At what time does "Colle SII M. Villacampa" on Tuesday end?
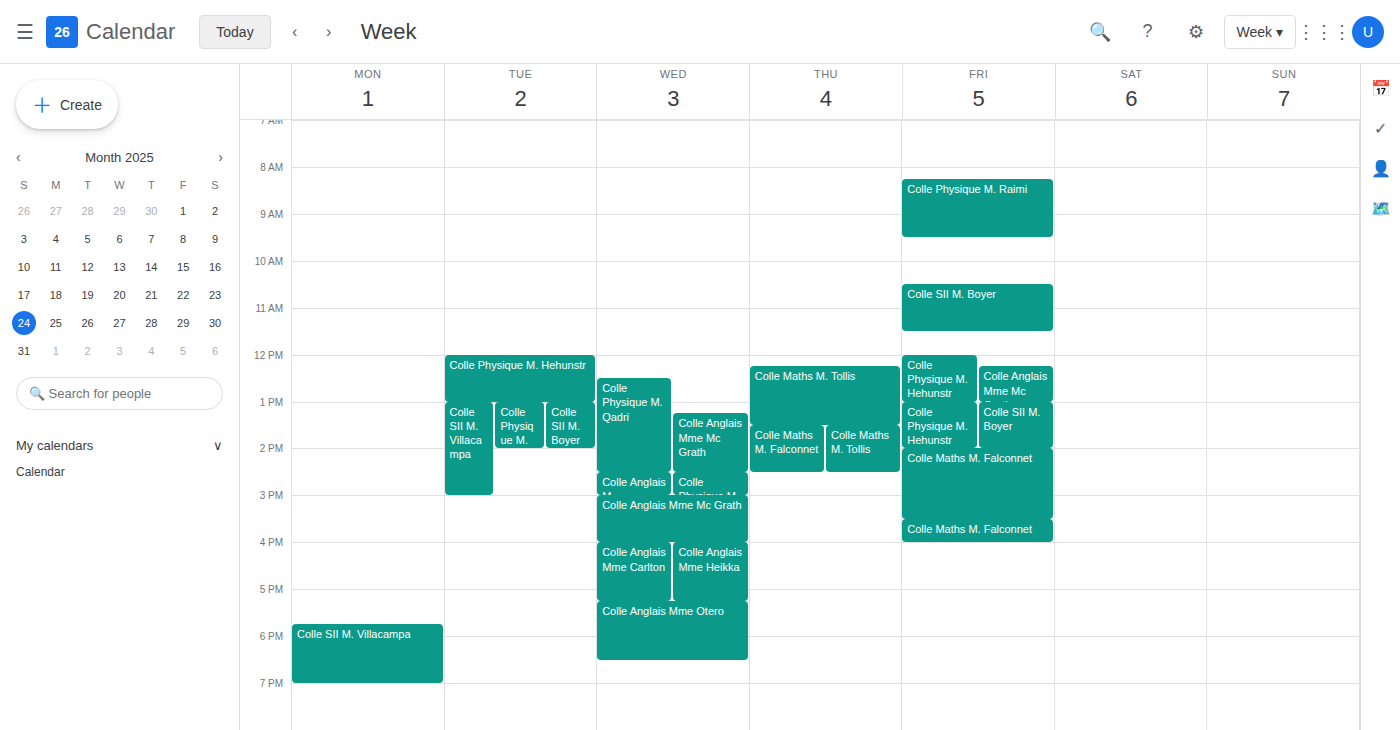
3:00 PM